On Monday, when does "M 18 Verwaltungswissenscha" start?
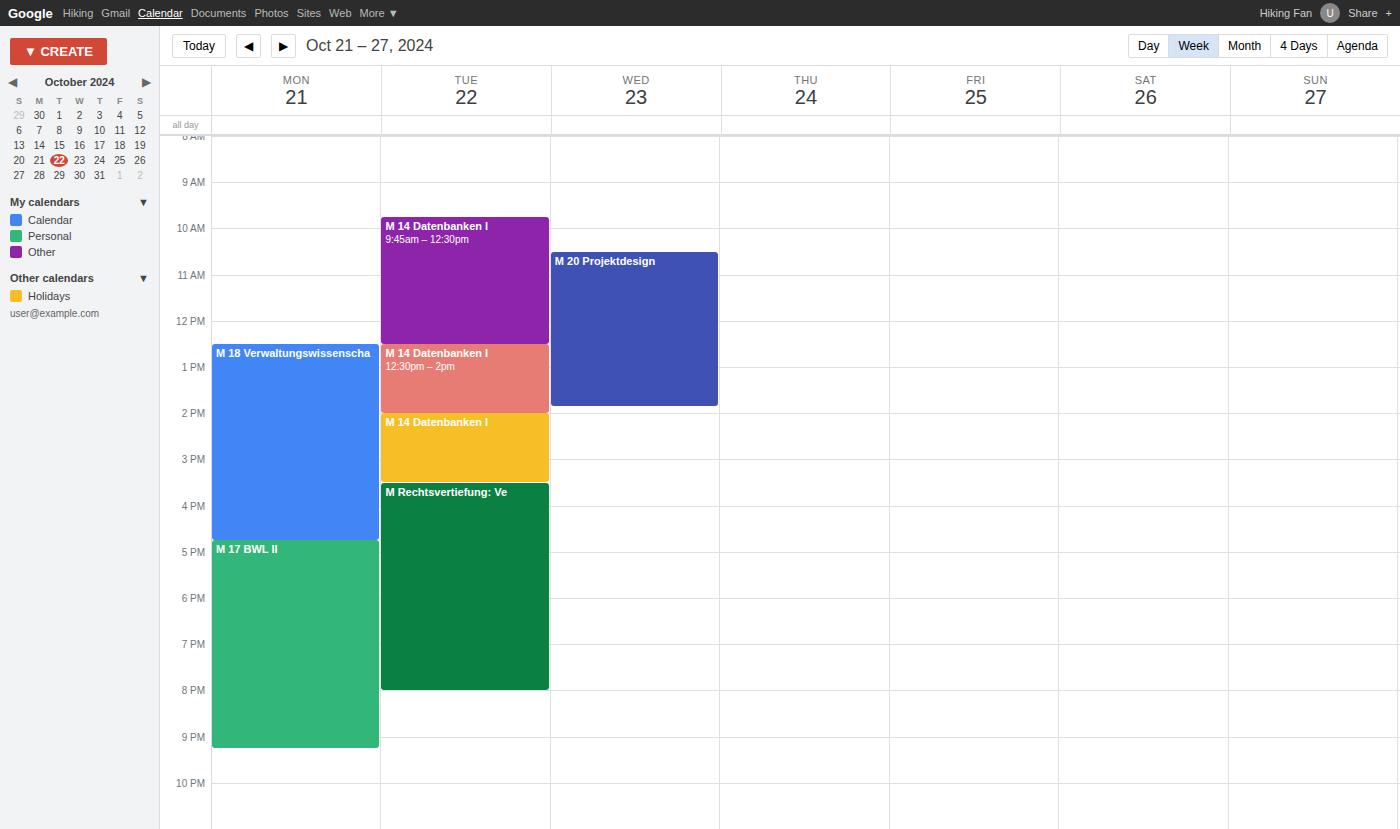
12:30